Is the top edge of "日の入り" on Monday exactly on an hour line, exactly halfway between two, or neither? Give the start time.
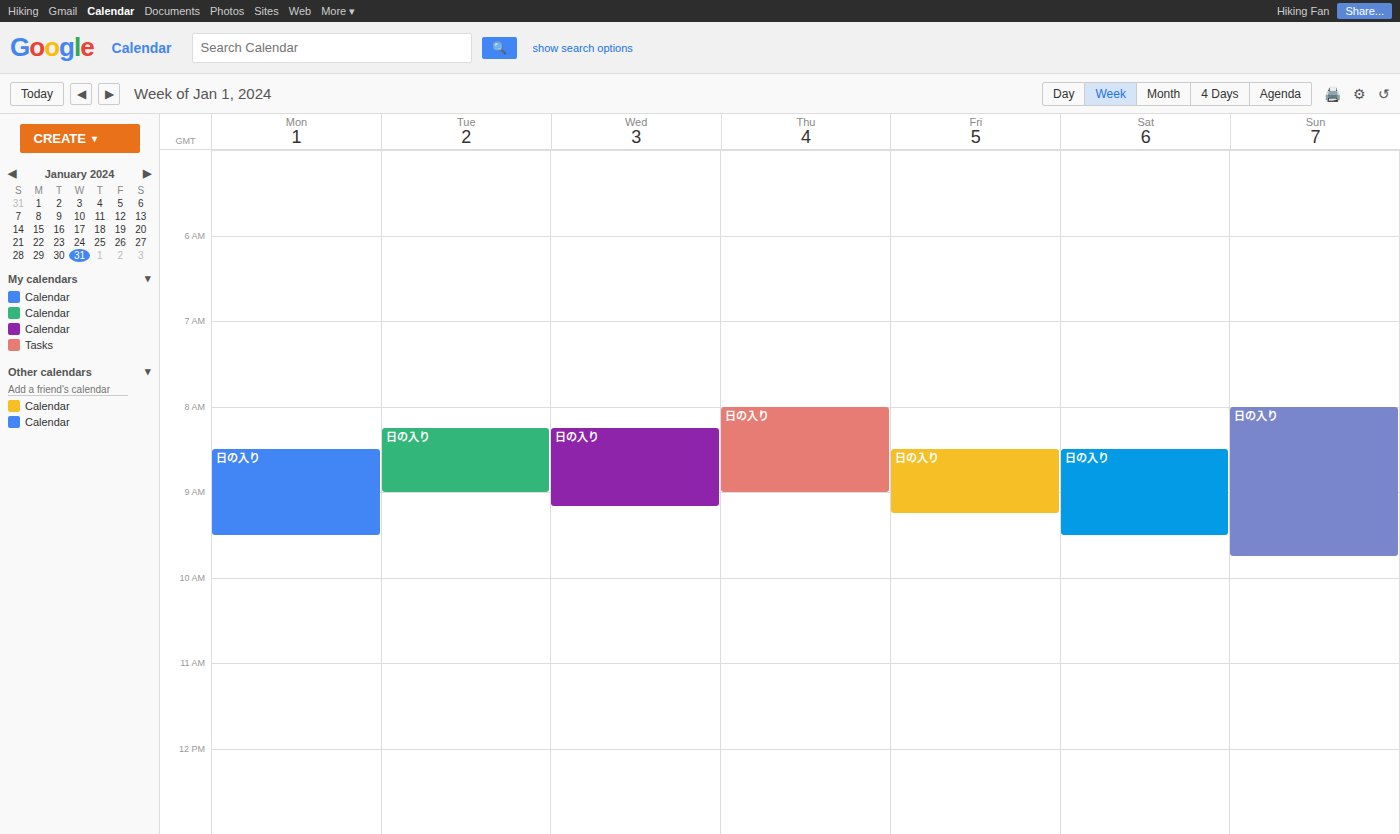
8:30 AM -- halfway between the 8 AM and 9 AM lines.